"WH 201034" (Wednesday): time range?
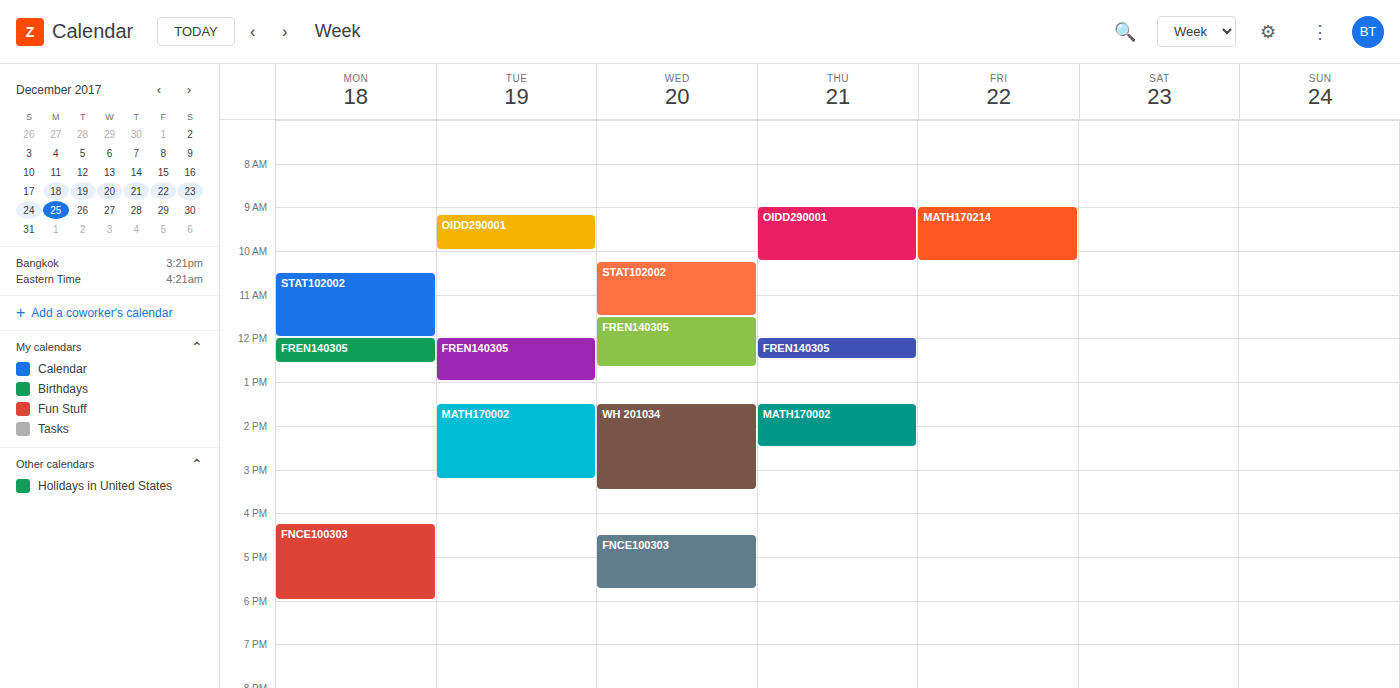
1:30 PM to 3:30 PM